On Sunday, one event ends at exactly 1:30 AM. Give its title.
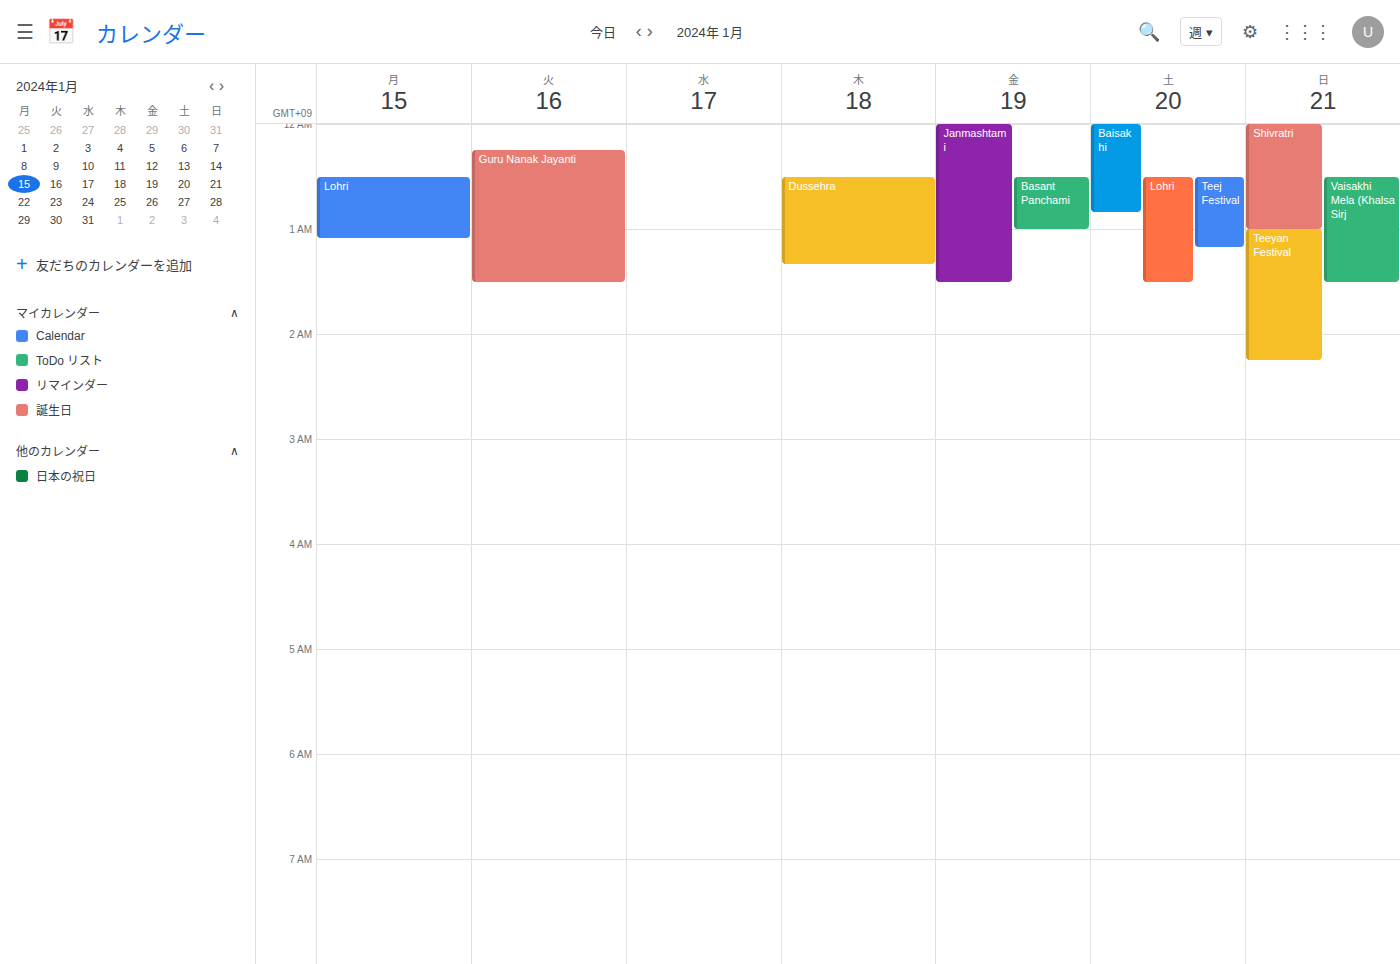
"Vaisakhi Mela (Khalsa Sirj"